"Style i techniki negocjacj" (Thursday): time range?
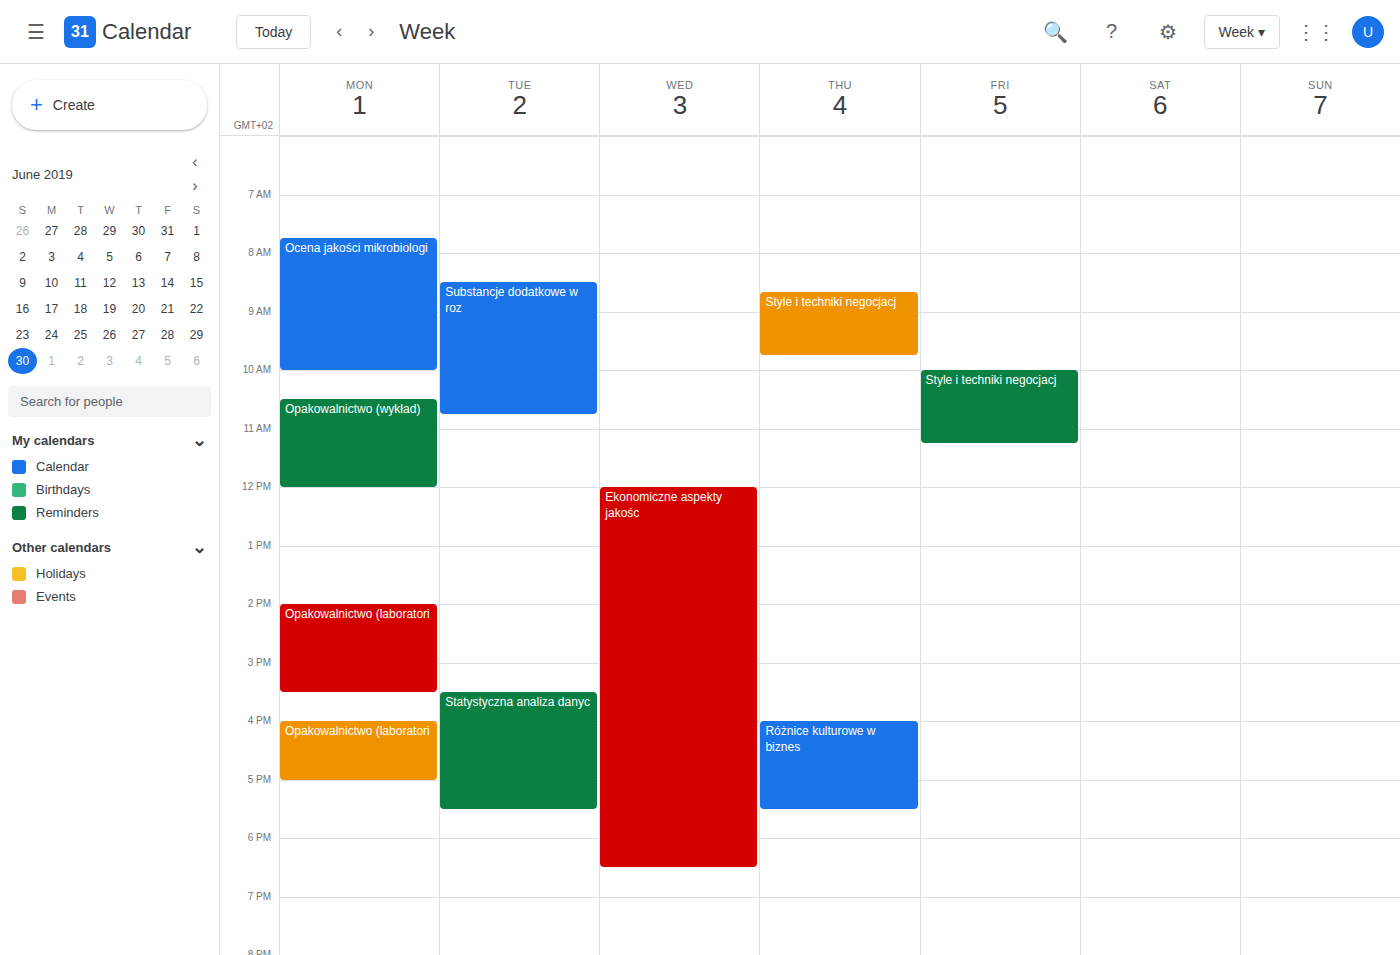
8:40 AM to 9:45 AM